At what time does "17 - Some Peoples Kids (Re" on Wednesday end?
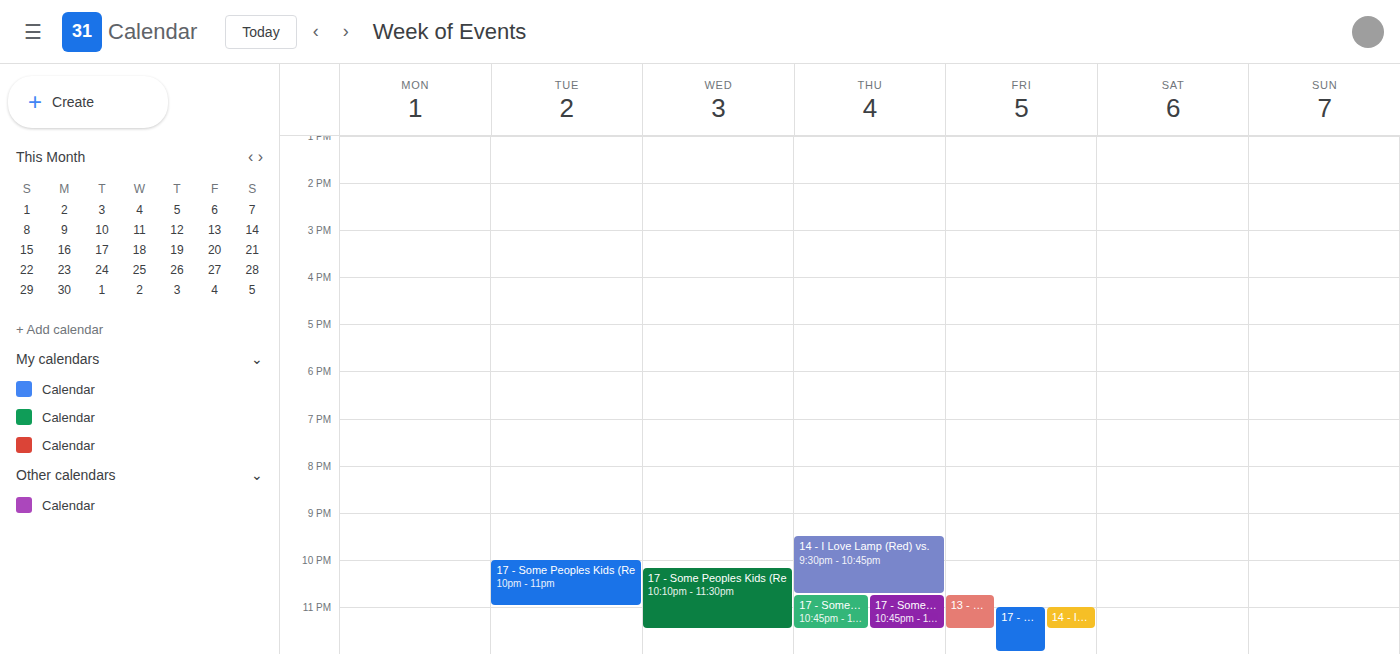
11:30 PM